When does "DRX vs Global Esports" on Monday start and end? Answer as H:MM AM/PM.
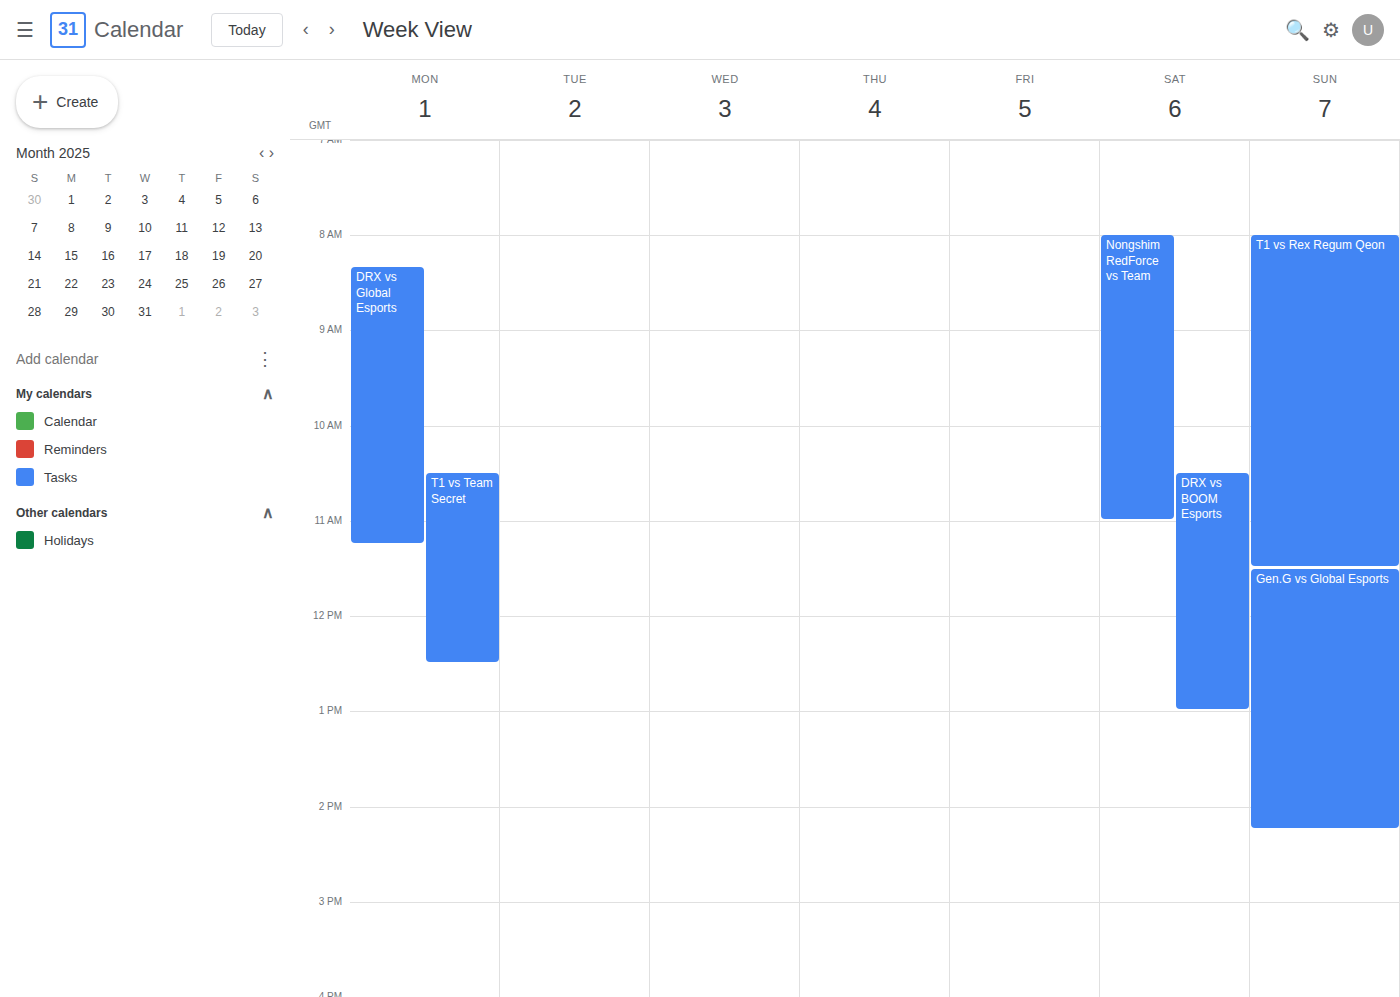
8:20 AM to 11:15 AM